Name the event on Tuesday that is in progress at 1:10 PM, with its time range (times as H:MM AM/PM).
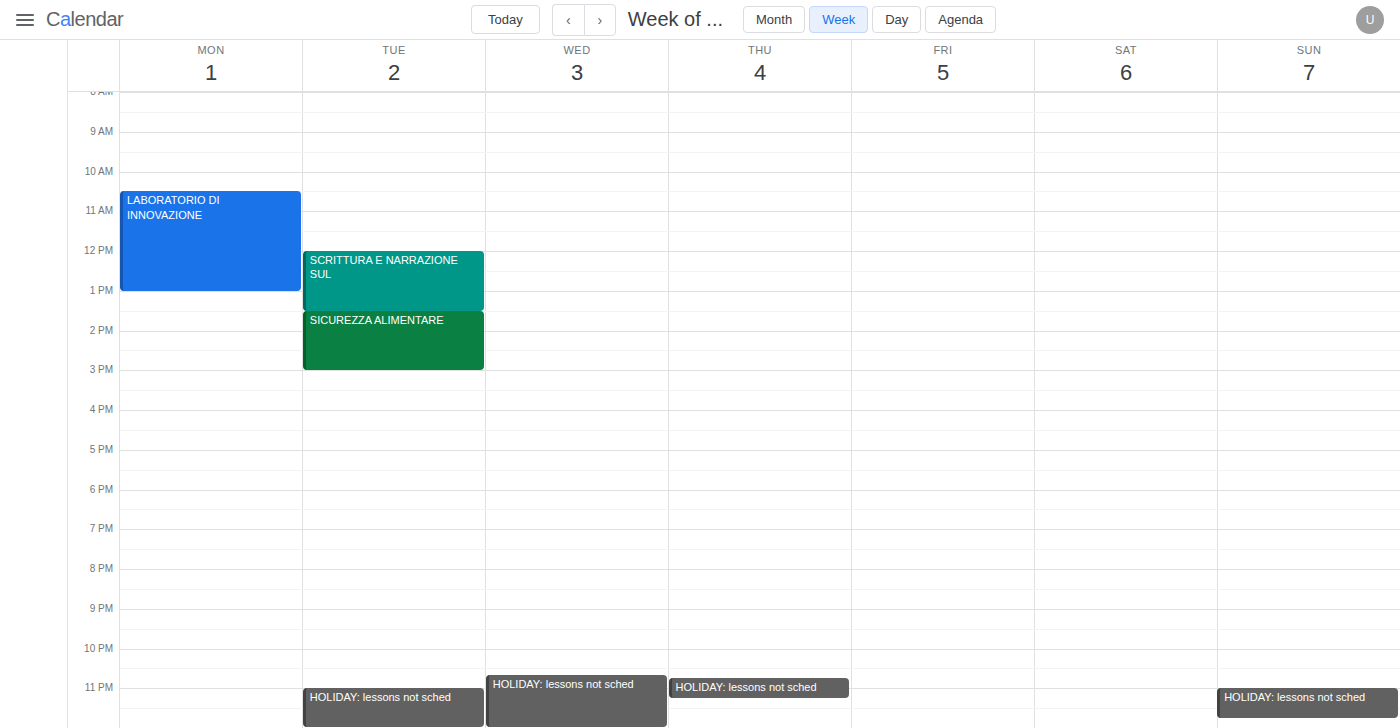
"SCRITTURA E NARRAZIONE SUL", 12:00 PM to 1:30 PM